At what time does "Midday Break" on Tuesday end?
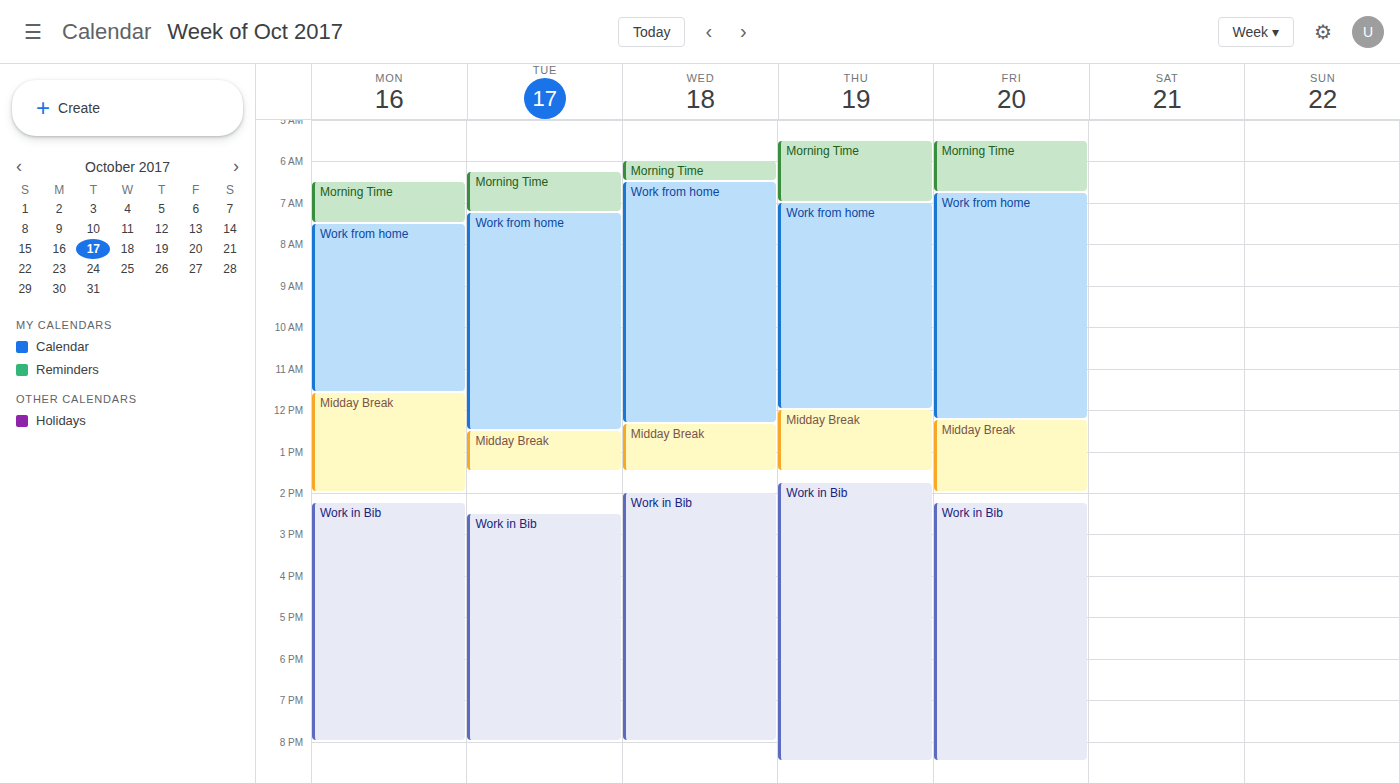
1:30 PM